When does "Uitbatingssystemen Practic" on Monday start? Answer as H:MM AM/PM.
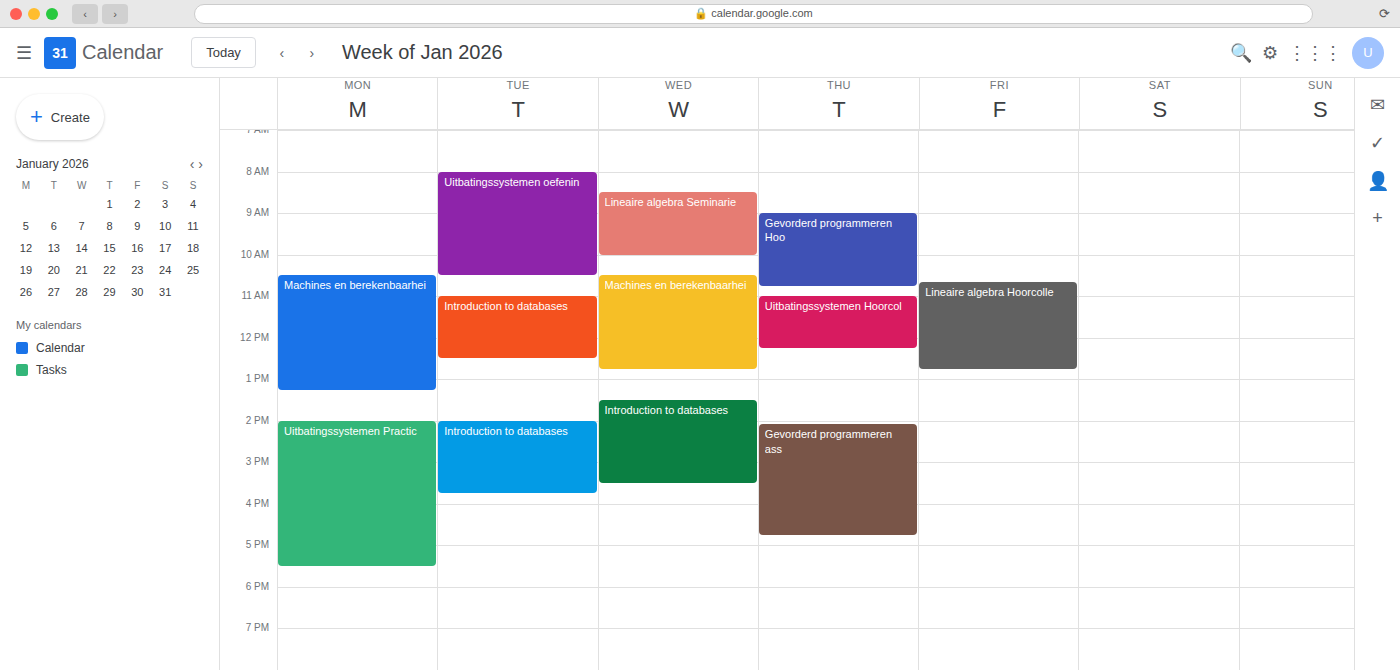
2:00 PM